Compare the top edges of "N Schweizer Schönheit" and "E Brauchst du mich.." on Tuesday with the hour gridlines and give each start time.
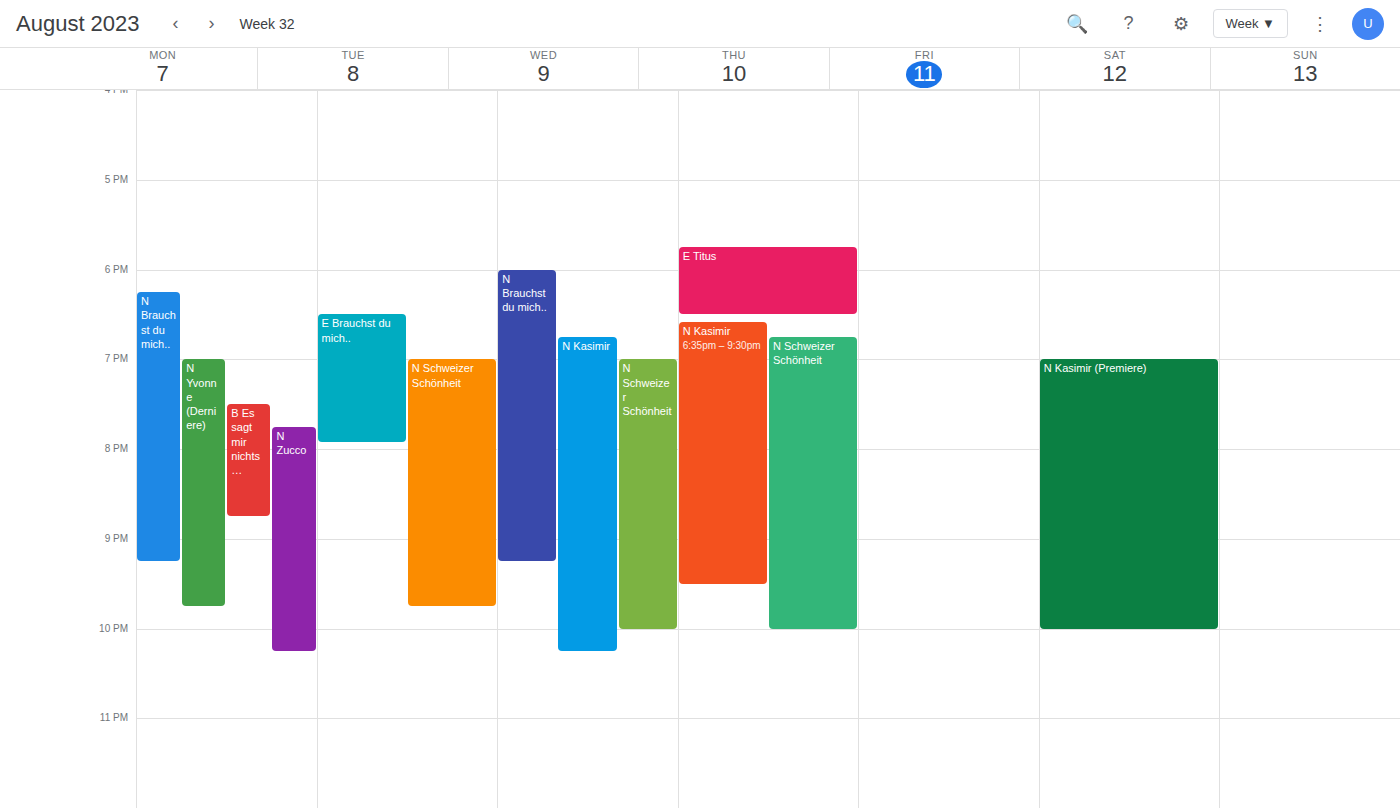
"N Schweizer Schönheit": 7:00 PM, exactly on the 7 PM line. "E Brauchst du mich..": 6:30 PM, halfway between the 6 PM and 7 PM lines.